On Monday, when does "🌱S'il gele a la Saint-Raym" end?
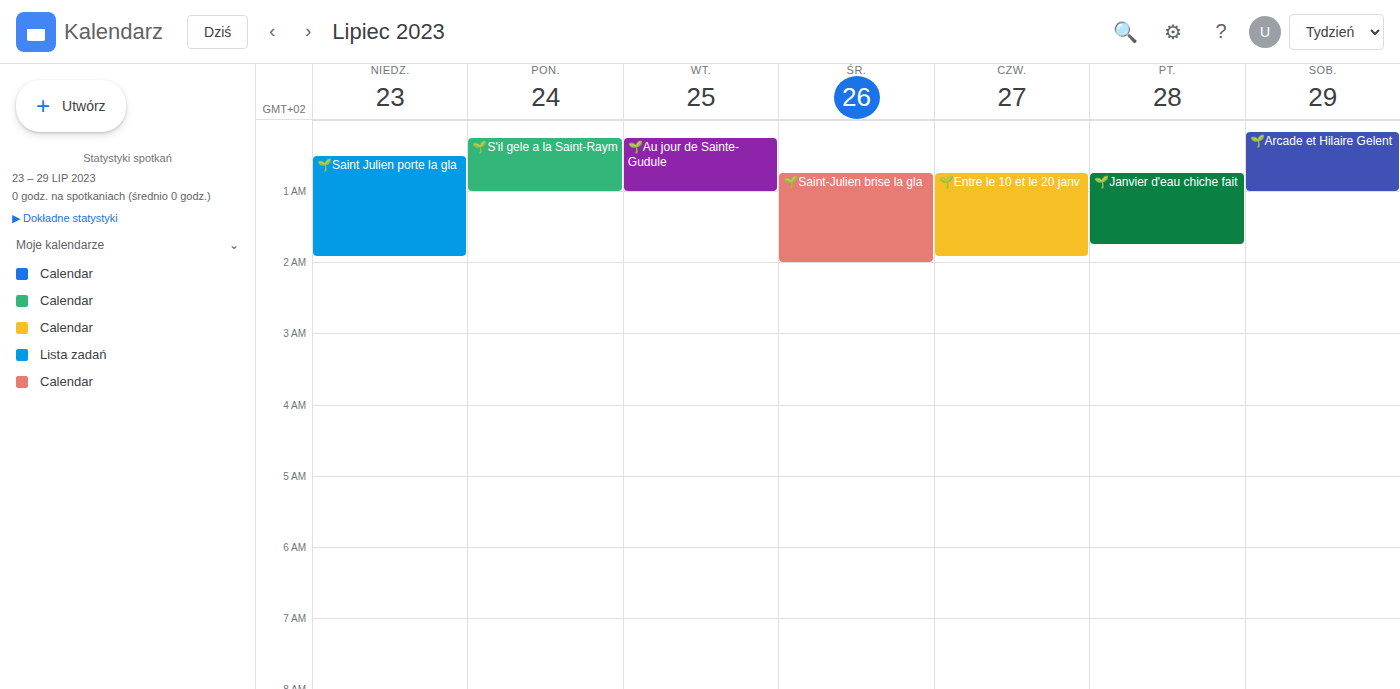
01:00